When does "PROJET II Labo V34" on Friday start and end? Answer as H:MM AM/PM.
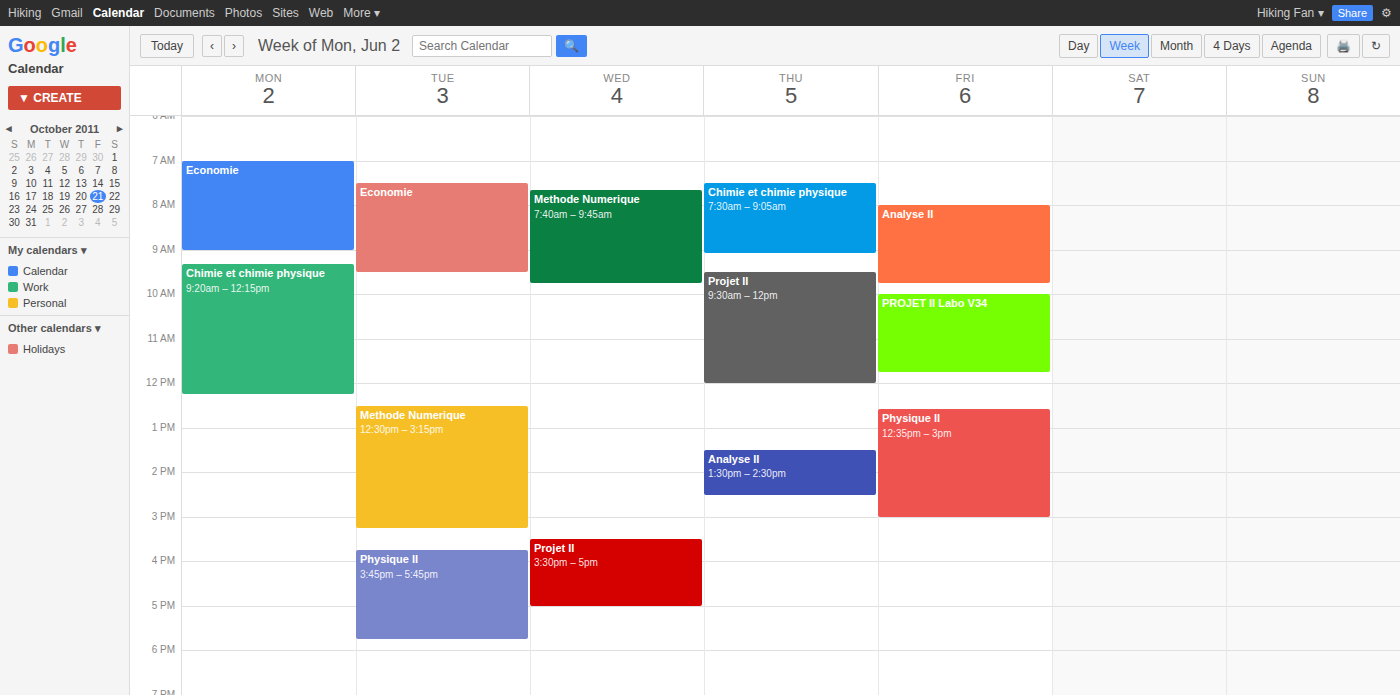
10:00 AM to 11:45 AM